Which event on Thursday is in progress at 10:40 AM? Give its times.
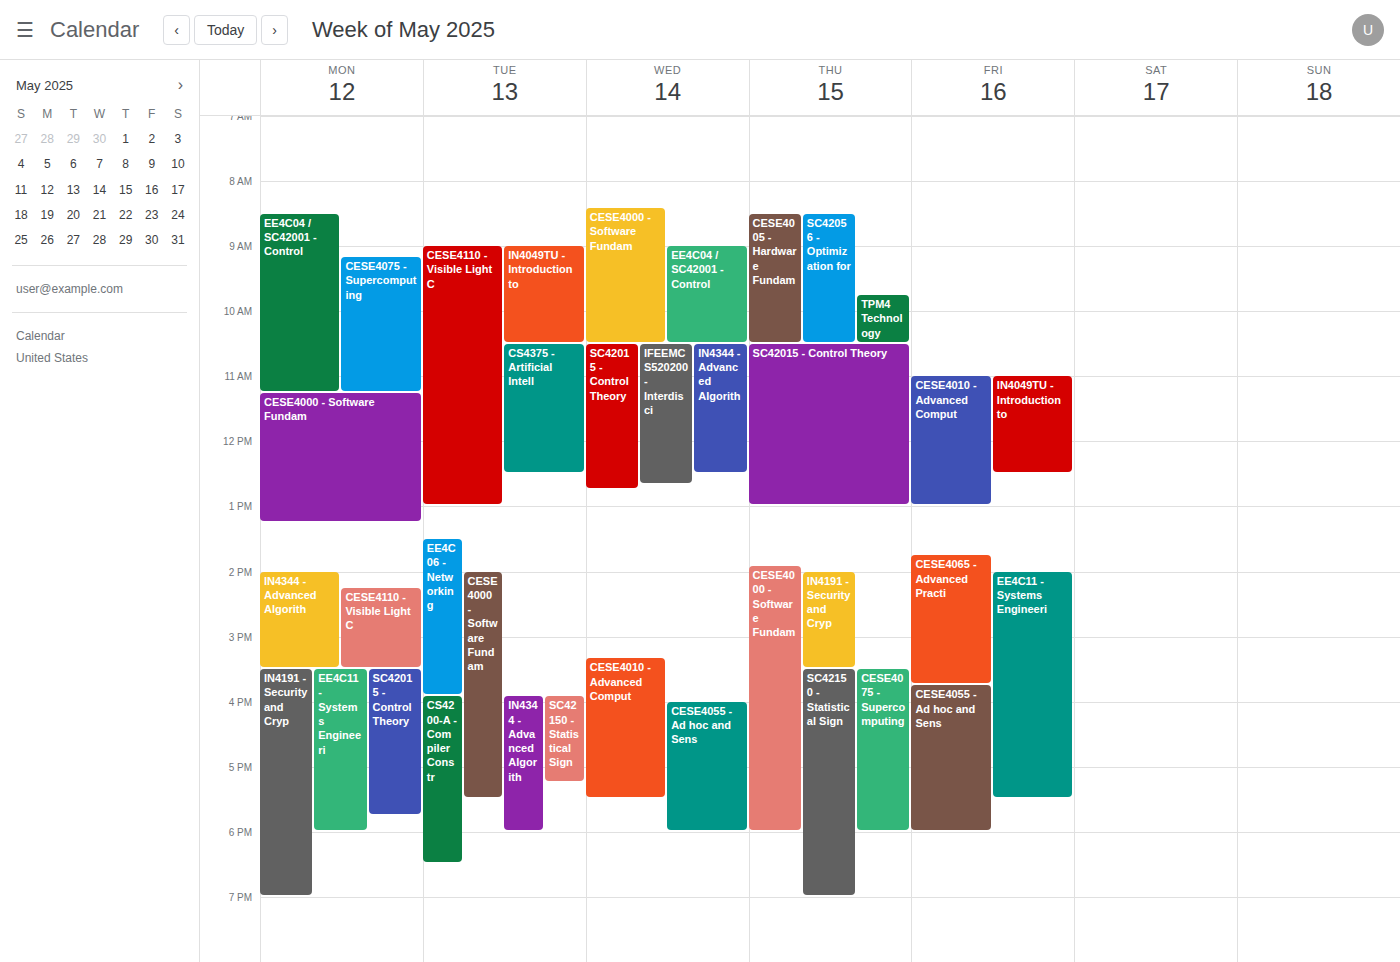
"SC42015 - Control Theory", 10:30 AM to 1:00 PM